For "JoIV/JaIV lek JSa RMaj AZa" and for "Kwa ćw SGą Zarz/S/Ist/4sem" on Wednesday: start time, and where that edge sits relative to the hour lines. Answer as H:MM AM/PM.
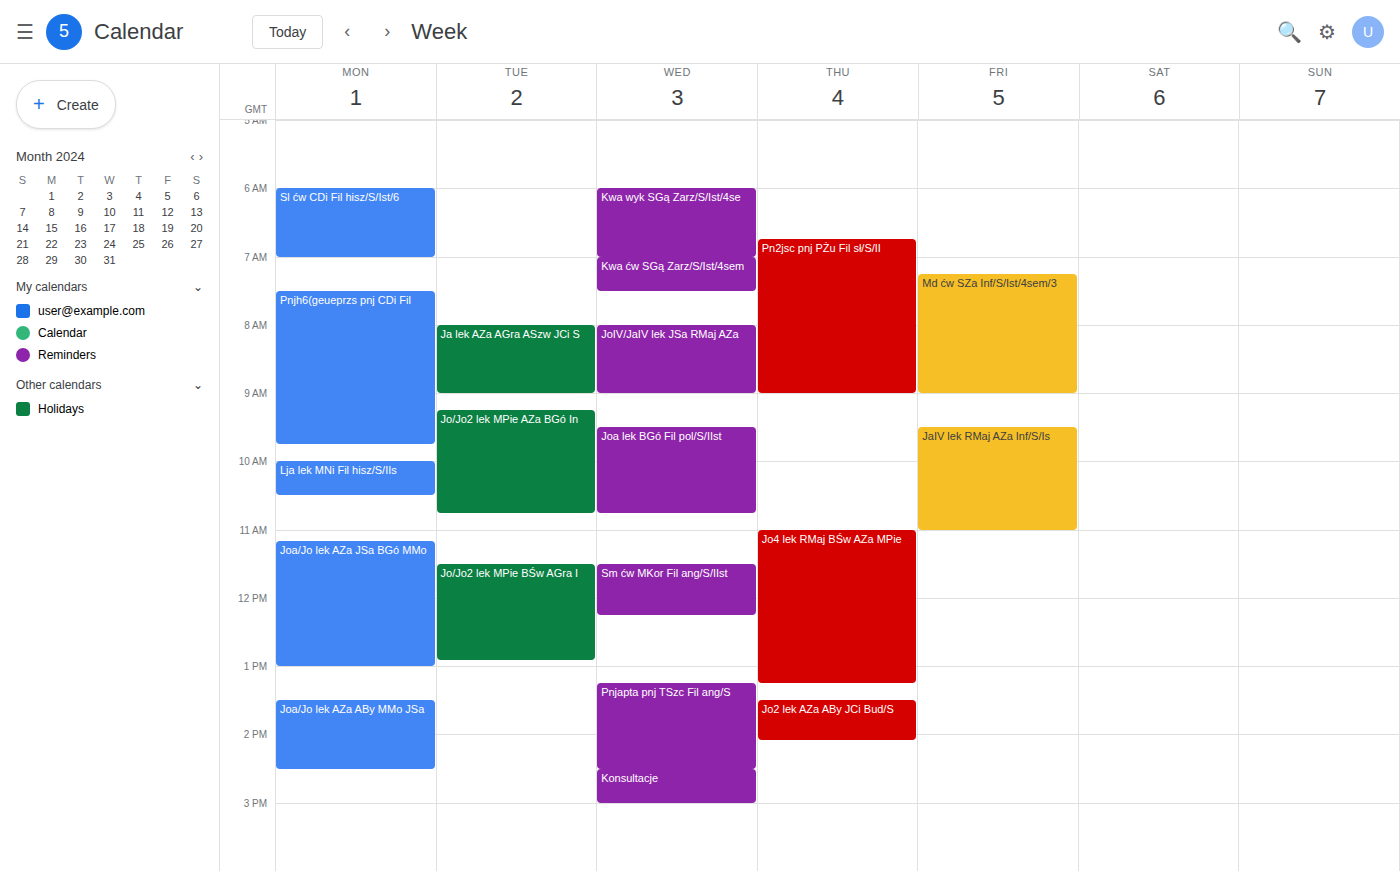
"JoIV/JaIV lek JSa RMaj AZa": 8:00 AM, exactly on the 8 AM line. "Kwa ćw SGą Zarz/S/Ist/4sem": 7:00 AM, exactly on the 7 AM line.